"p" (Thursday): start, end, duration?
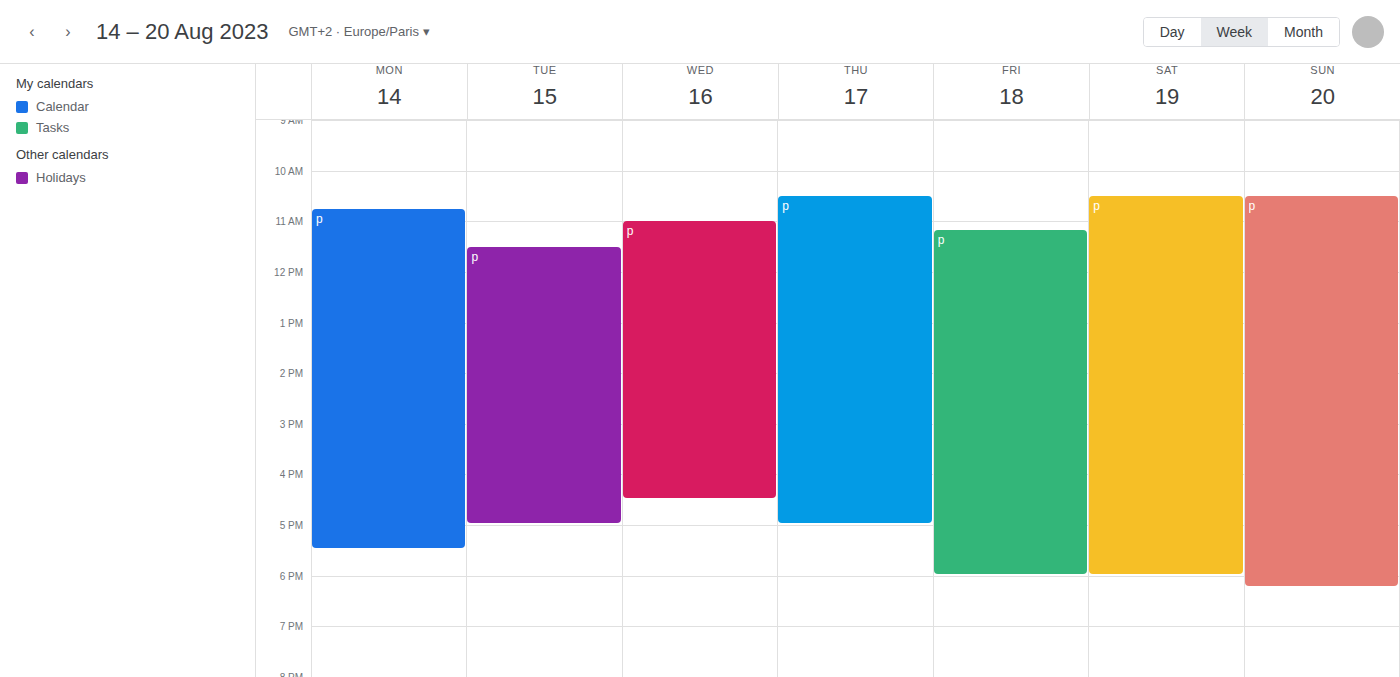
10:30 AM to 5:00 PM, 6 hours 30 minutes